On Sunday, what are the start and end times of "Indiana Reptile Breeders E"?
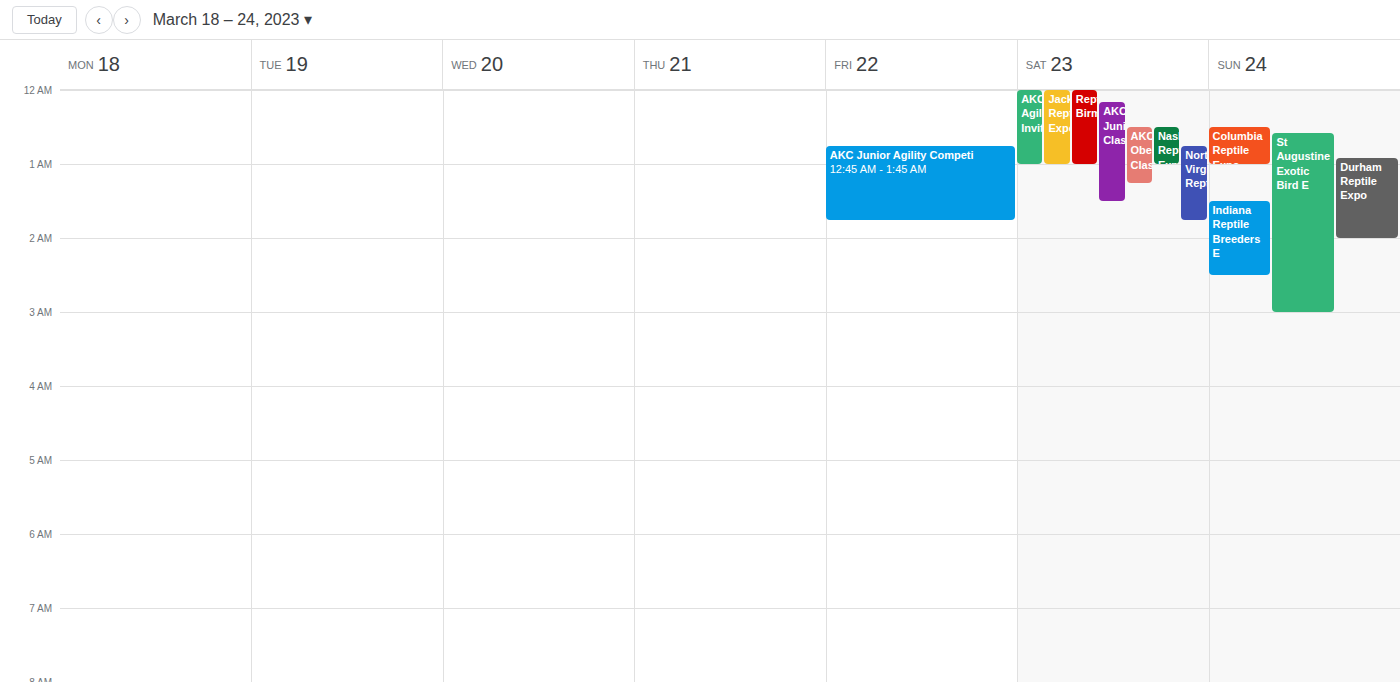
1:30 AM to 2:30 AM